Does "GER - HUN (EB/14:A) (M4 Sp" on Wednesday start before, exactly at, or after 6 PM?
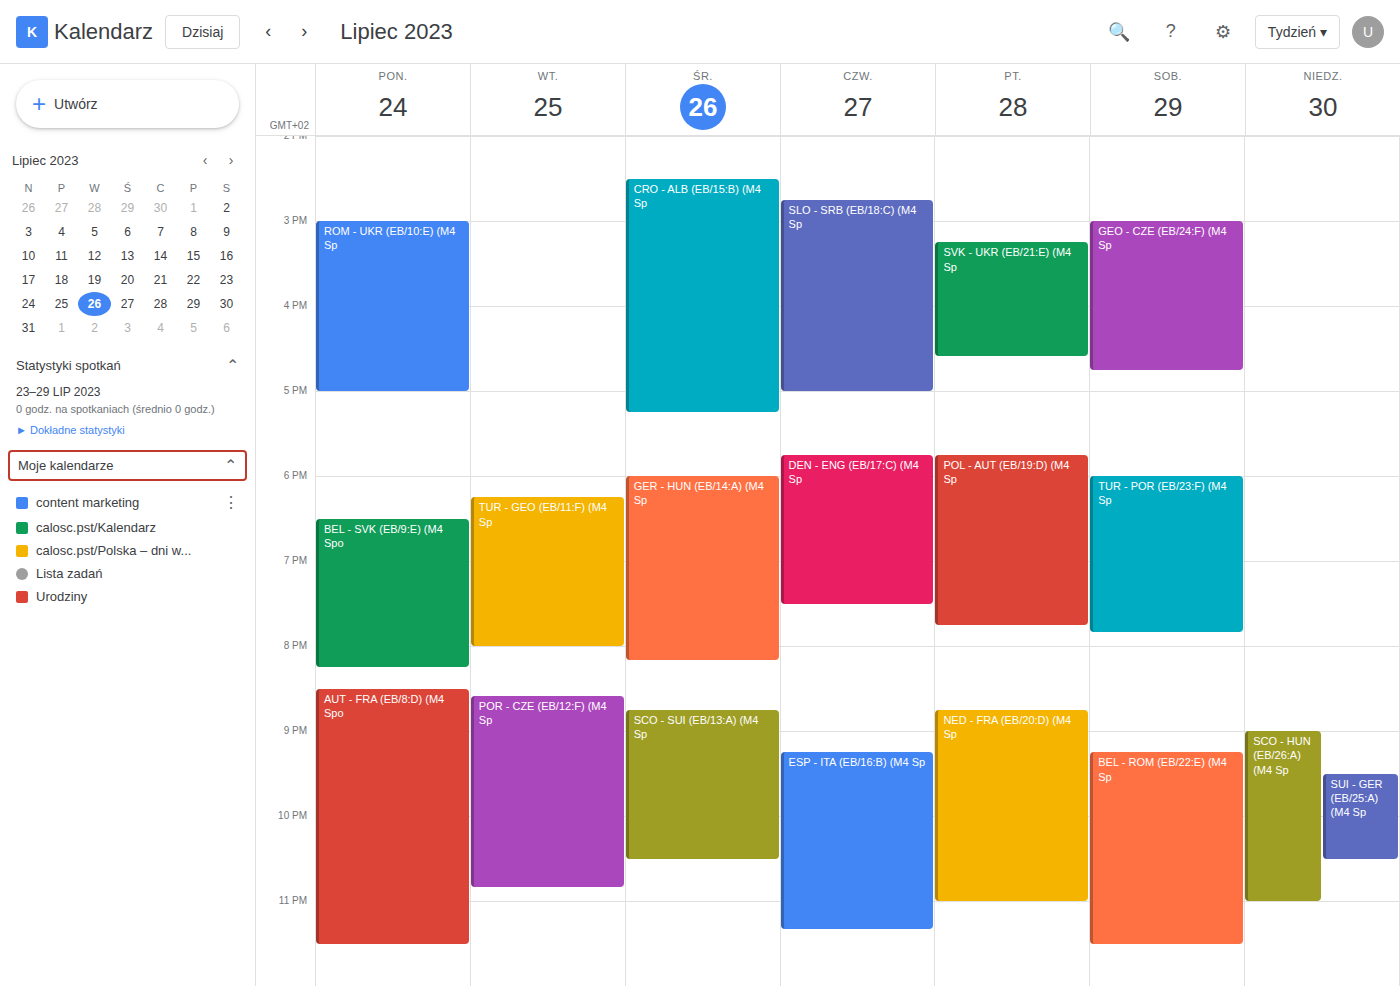
6:00 PM -- exactly at 6 PM, on the 6 PM line.